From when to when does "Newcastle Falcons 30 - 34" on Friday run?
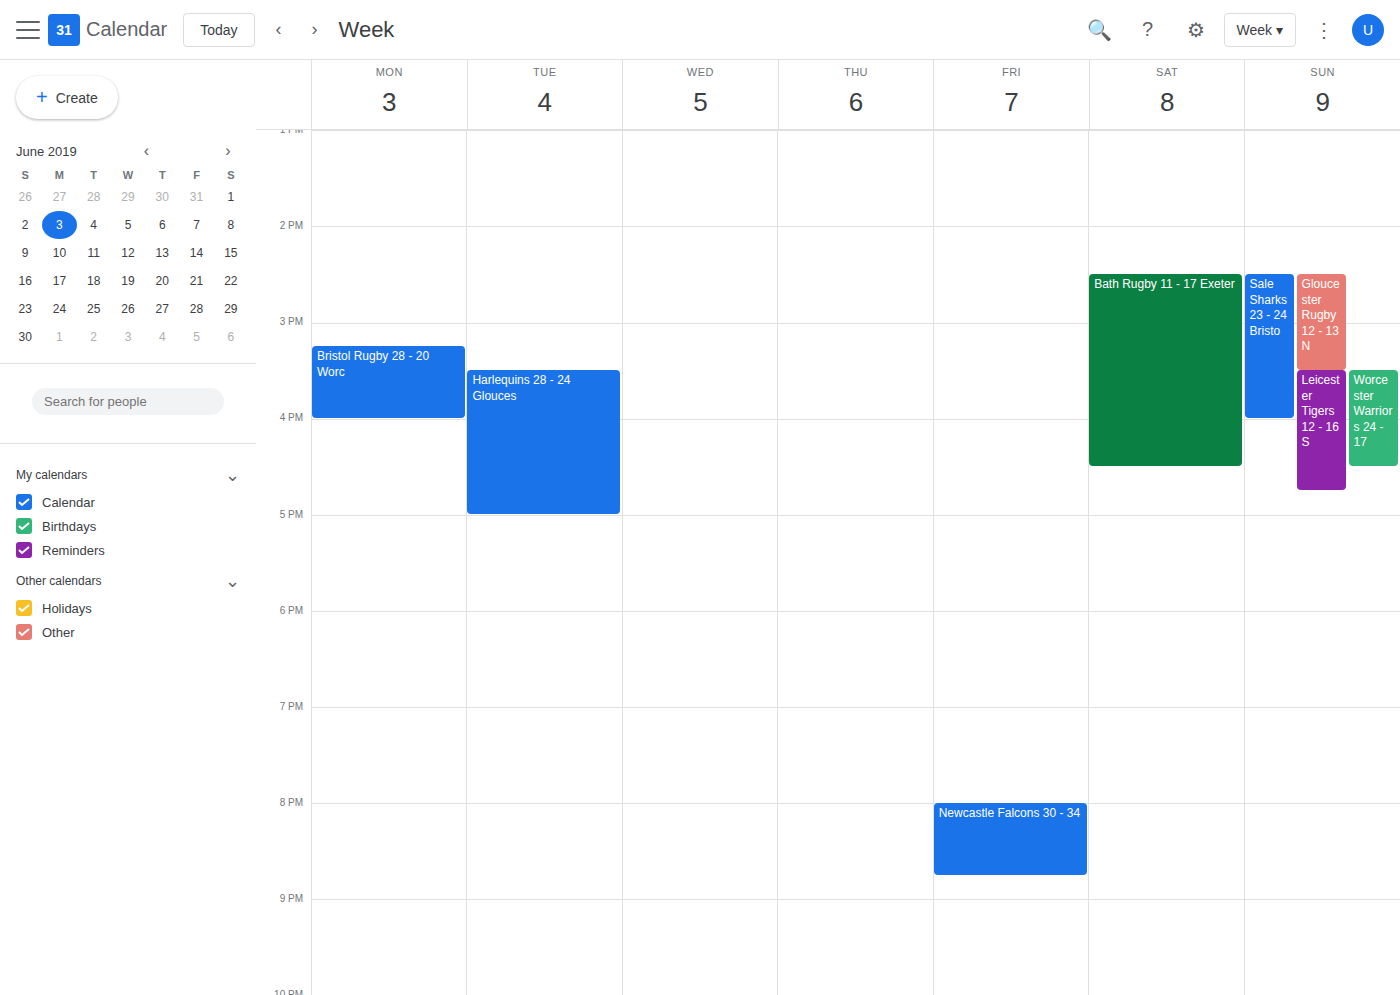
8:00 PM to 8:45 PM